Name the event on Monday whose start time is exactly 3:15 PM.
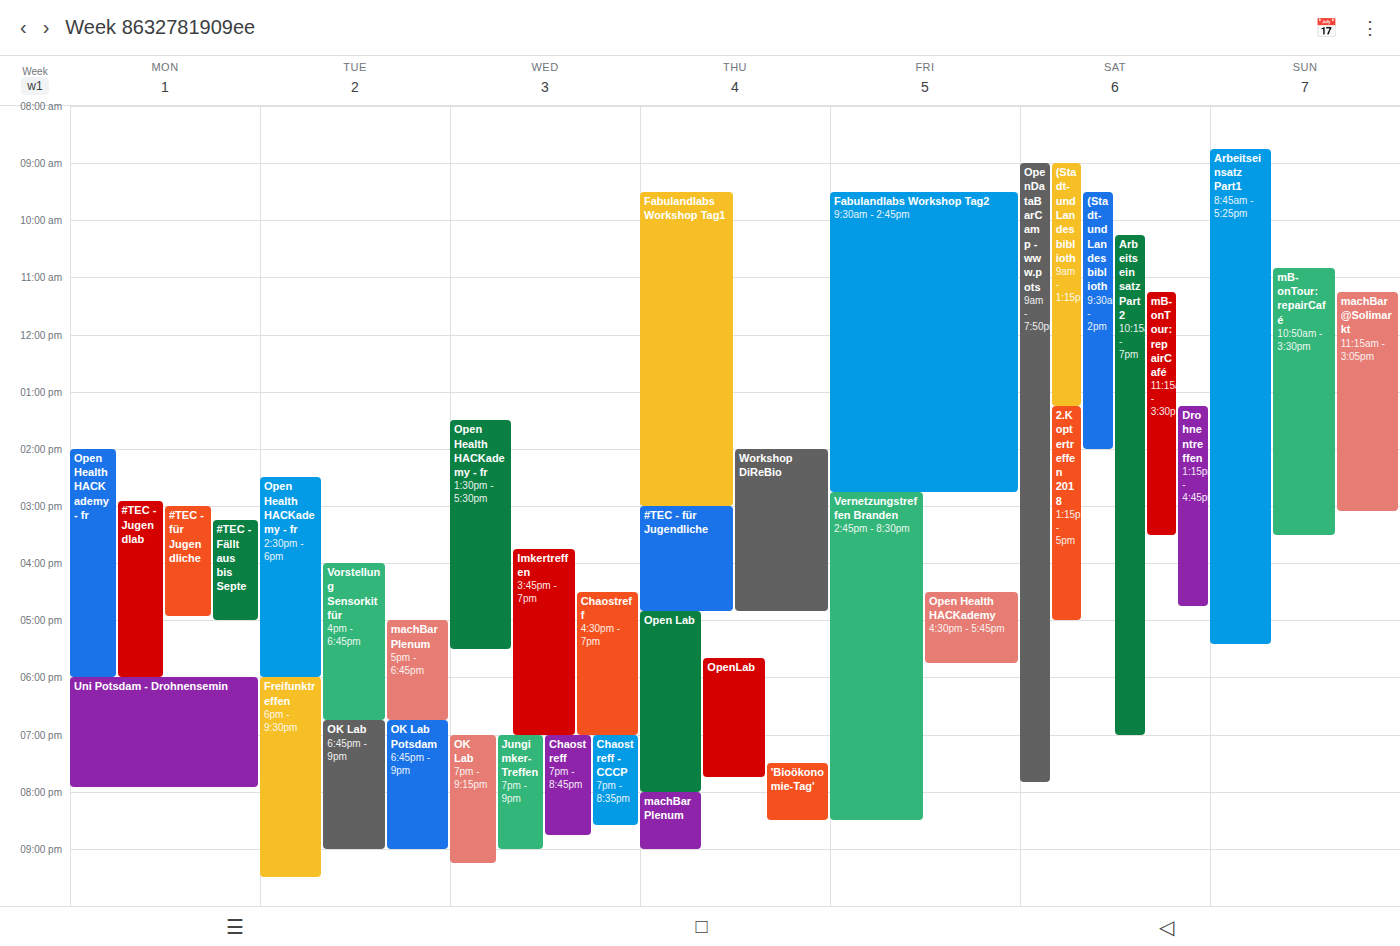
"#TEC - Fällt aus bis Septe"